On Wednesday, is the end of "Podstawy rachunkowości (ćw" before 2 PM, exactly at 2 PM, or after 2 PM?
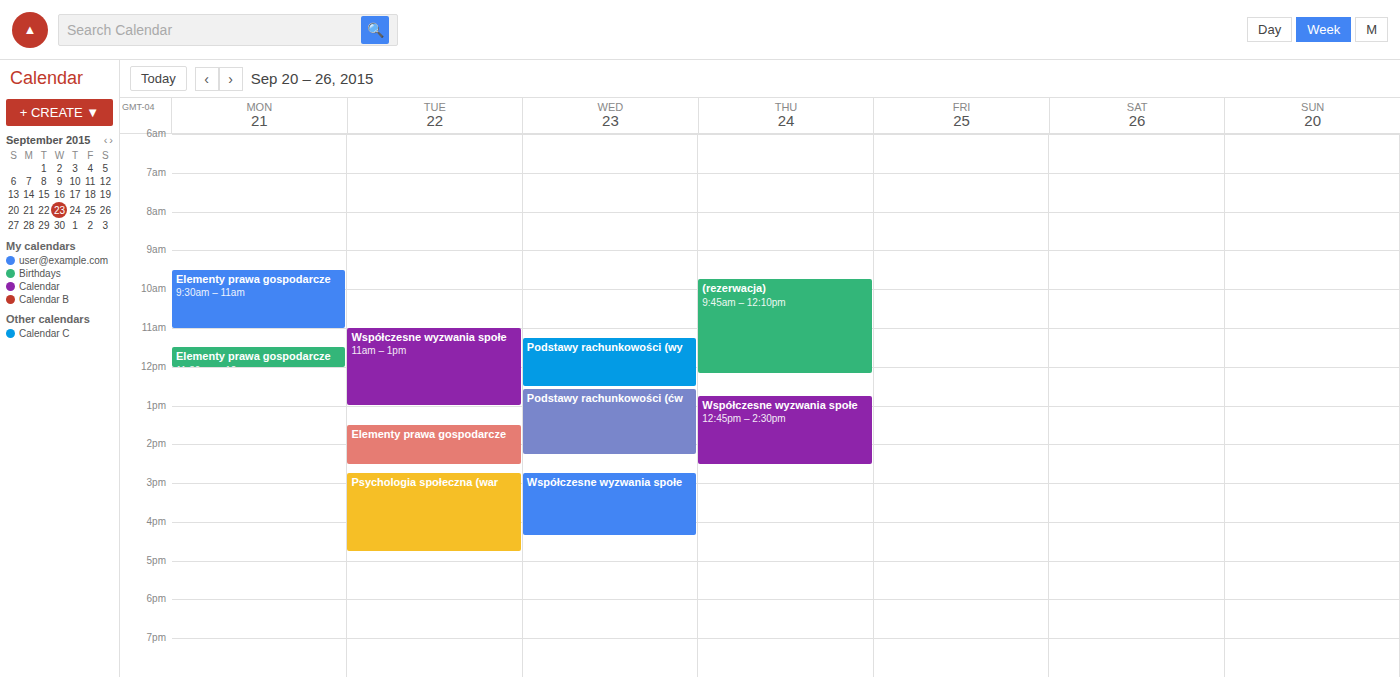
2:15 PM -- after 2 PM, 15 minutes below the 2 PM line.